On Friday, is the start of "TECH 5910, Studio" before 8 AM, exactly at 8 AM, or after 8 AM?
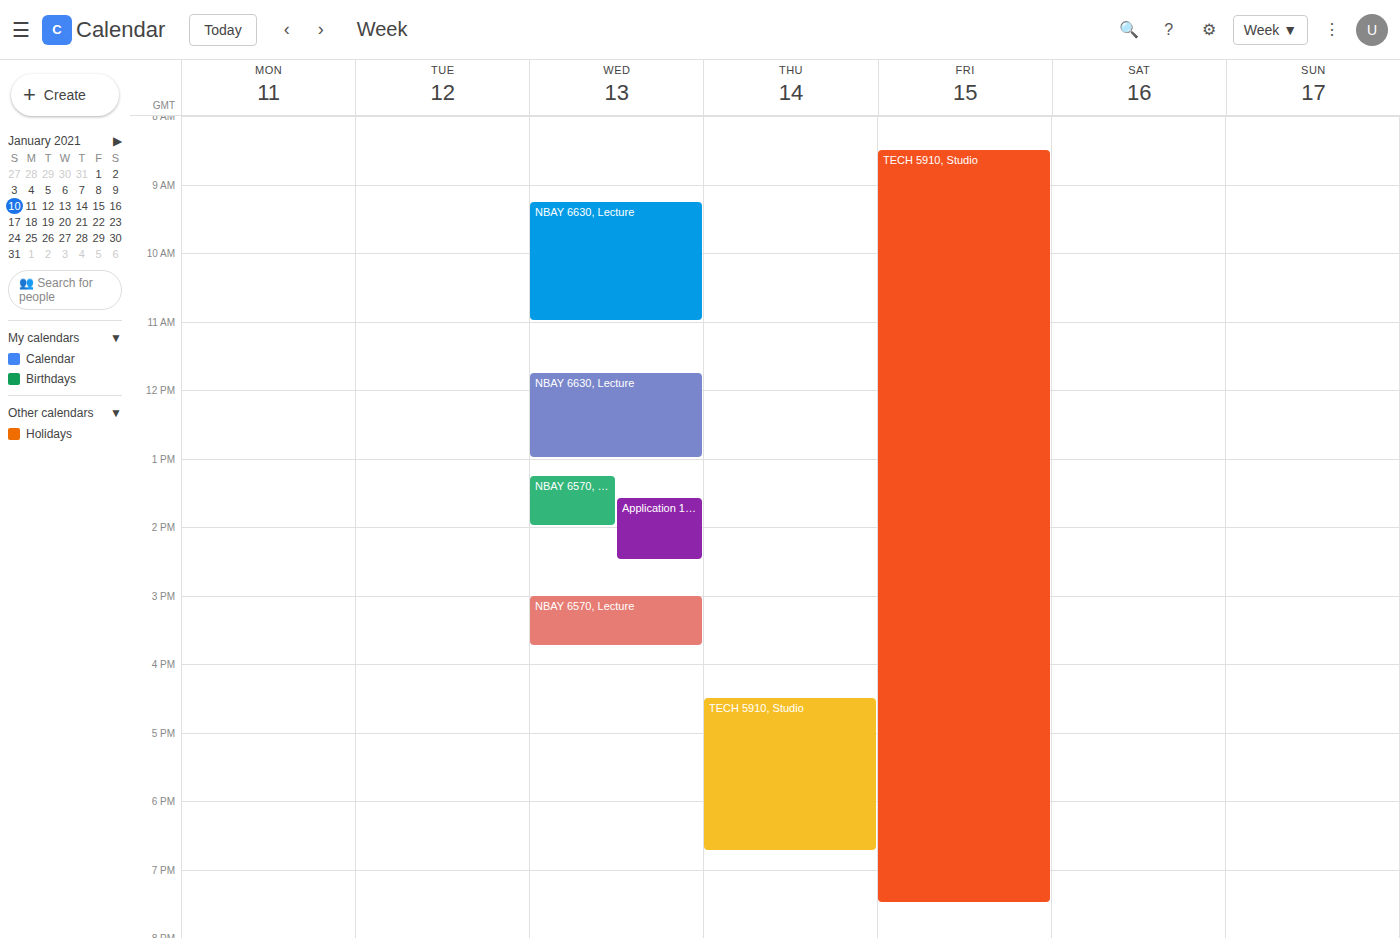
8:30 AM -- after 8 AM, 30 minutes below the 8 AM line.